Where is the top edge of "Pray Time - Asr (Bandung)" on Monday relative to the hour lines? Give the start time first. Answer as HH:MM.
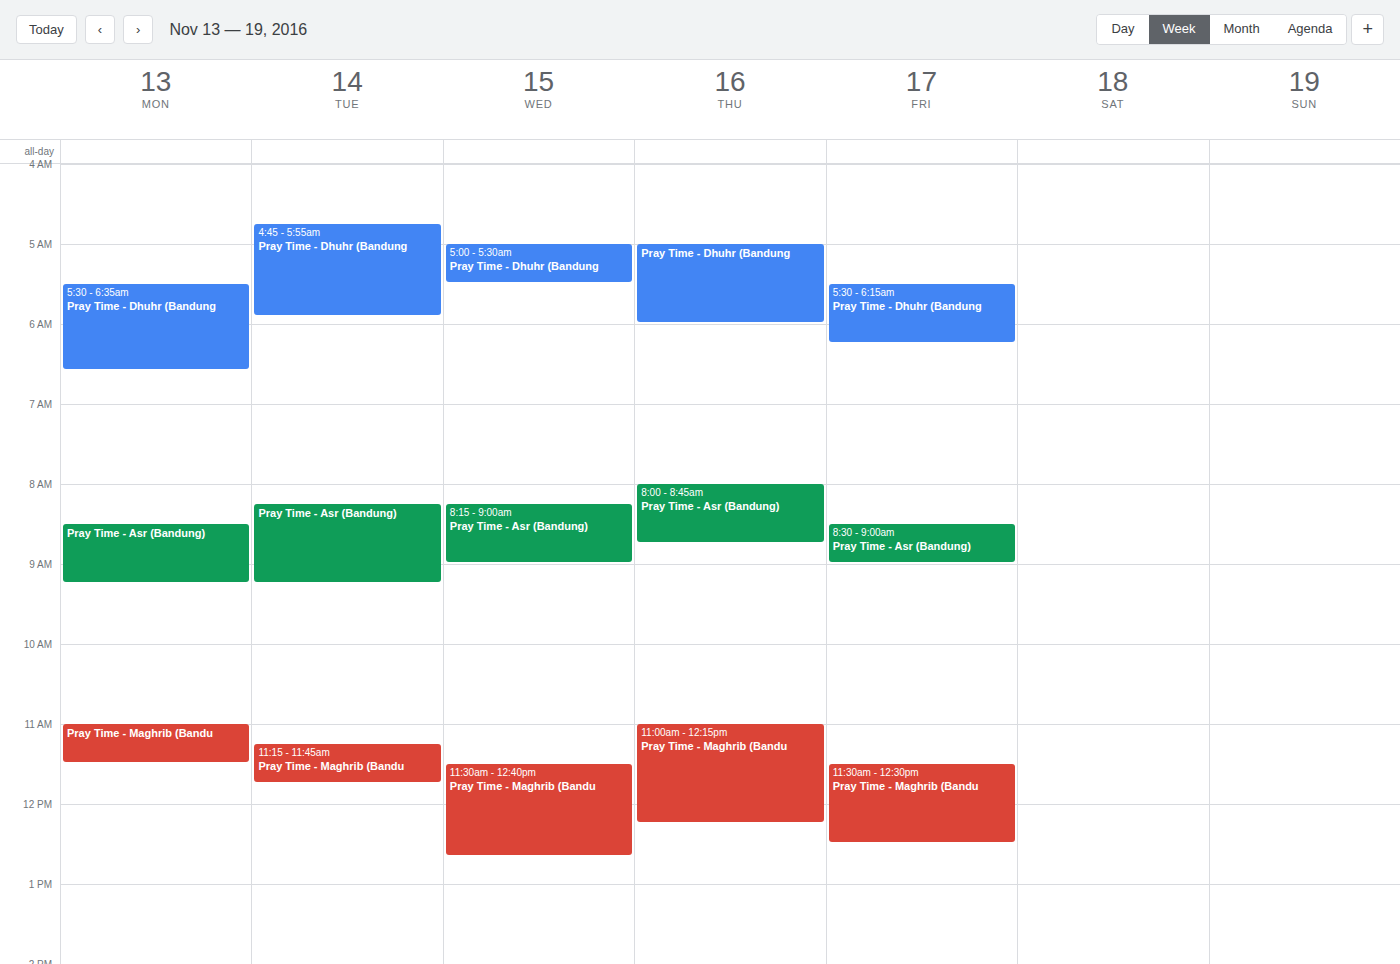
08:30 -- halfway between the 08:00 and 09:00 lines.